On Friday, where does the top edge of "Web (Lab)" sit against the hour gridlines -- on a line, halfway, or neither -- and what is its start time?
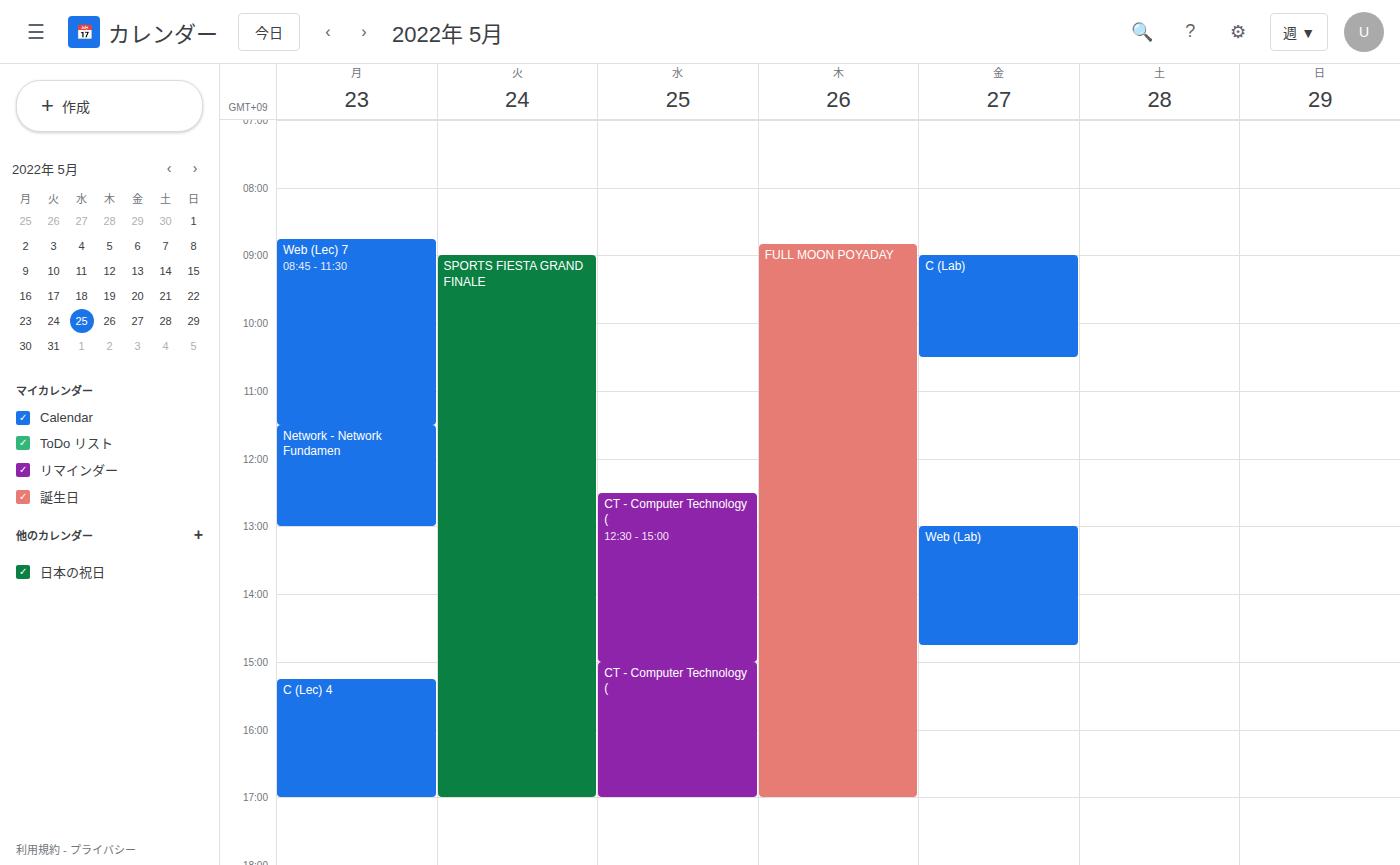
1:00 PM -- exactly on the 1 PM line.